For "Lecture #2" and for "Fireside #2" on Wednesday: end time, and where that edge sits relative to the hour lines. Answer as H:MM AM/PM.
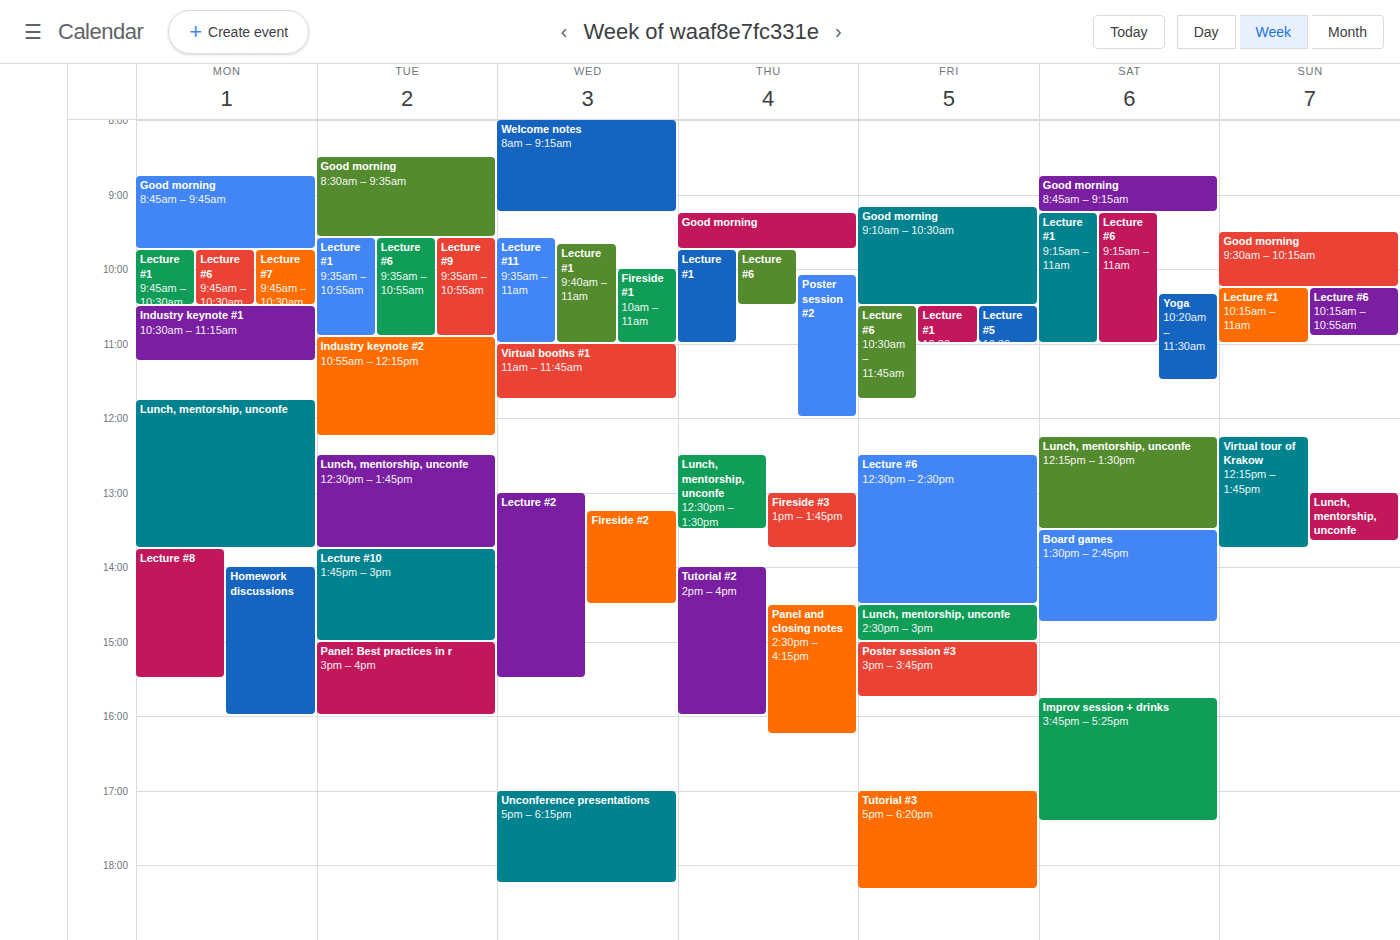
"Lecture #2": 3:30 PM, halfway between the 3 PM and 4 PM lines. "Fireside #2": 2:30 PM, halfway between the 2 PM and 3 PM lines.